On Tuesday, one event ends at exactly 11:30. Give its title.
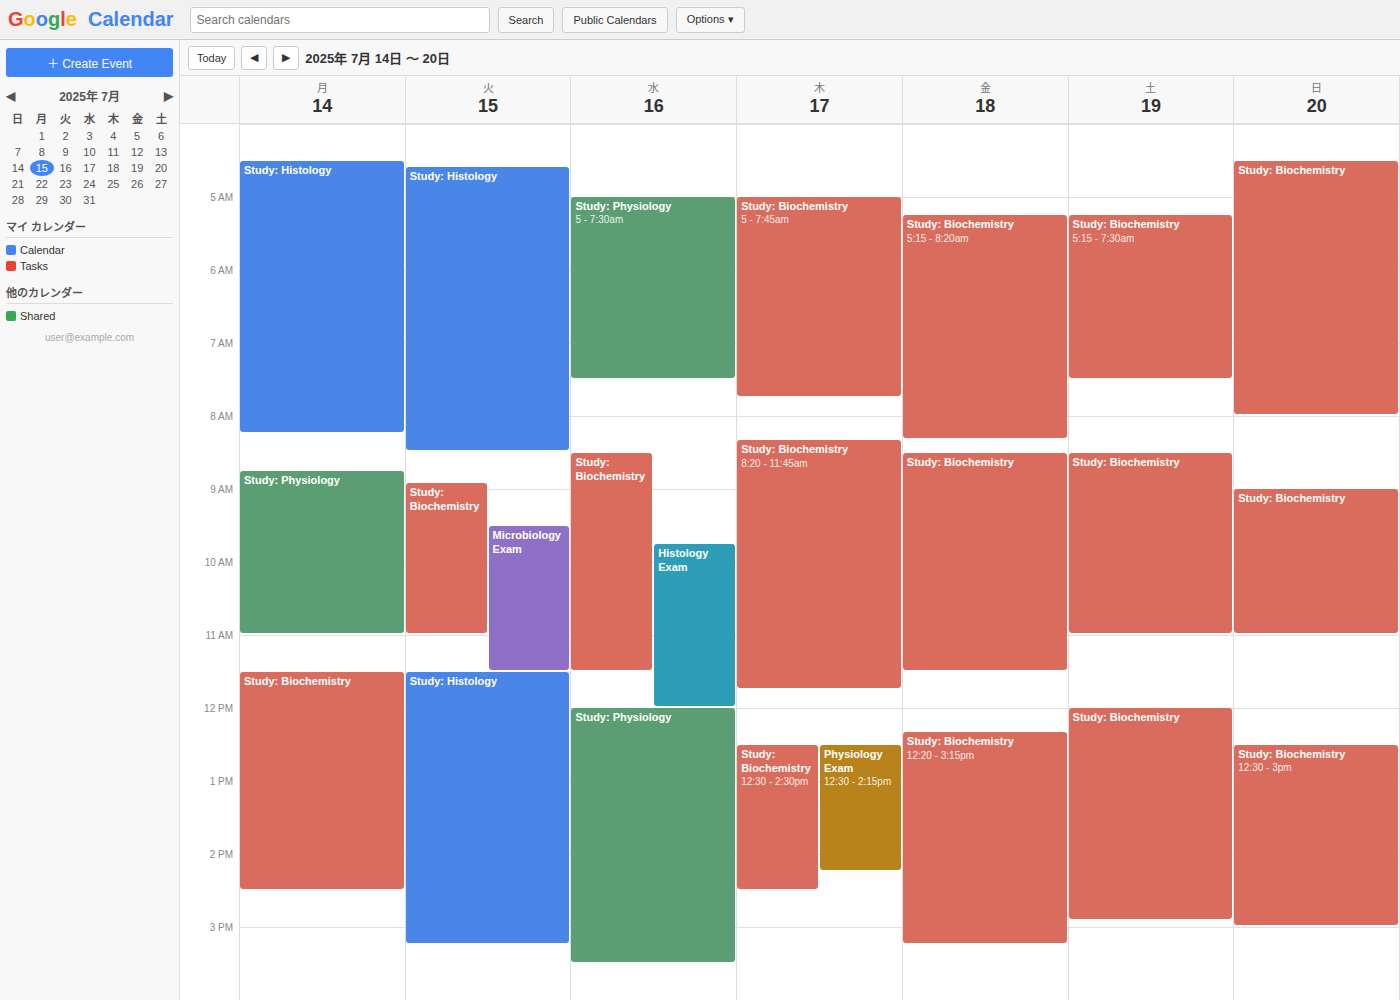
"Microbiology Exam"